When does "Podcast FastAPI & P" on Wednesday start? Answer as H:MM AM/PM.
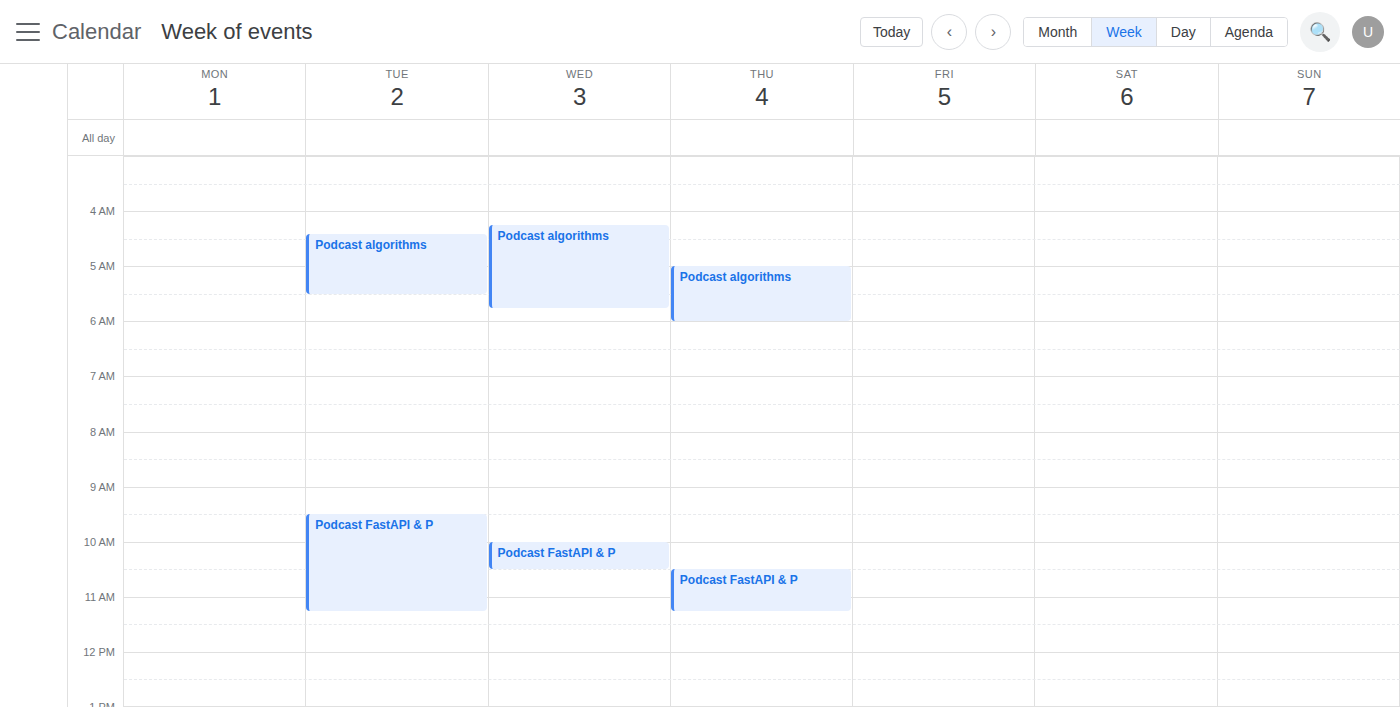
10:00 AM